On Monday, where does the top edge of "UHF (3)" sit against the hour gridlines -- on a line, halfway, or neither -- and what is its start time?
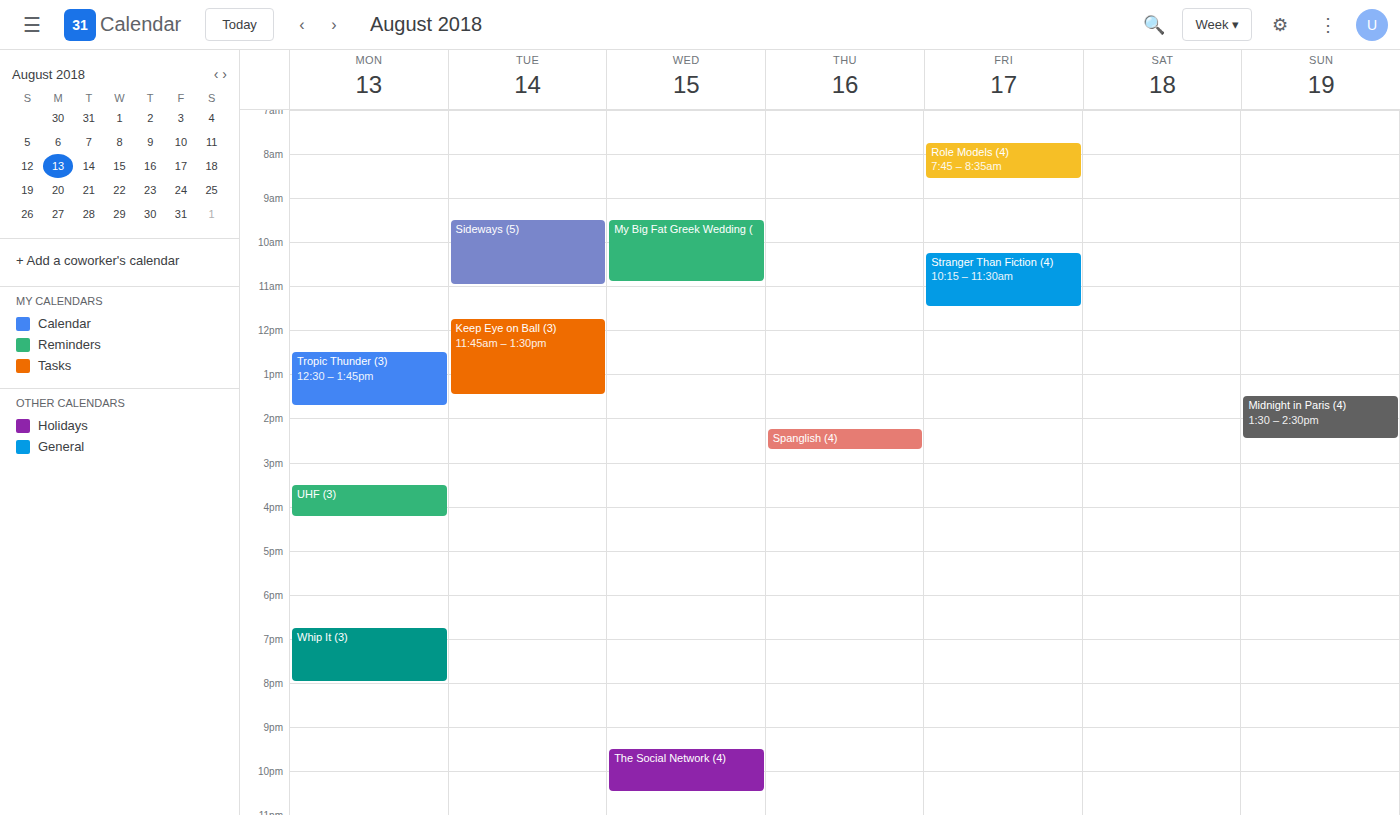
3:30 PM -- halfway between the 3 PM and 4 PM lines.